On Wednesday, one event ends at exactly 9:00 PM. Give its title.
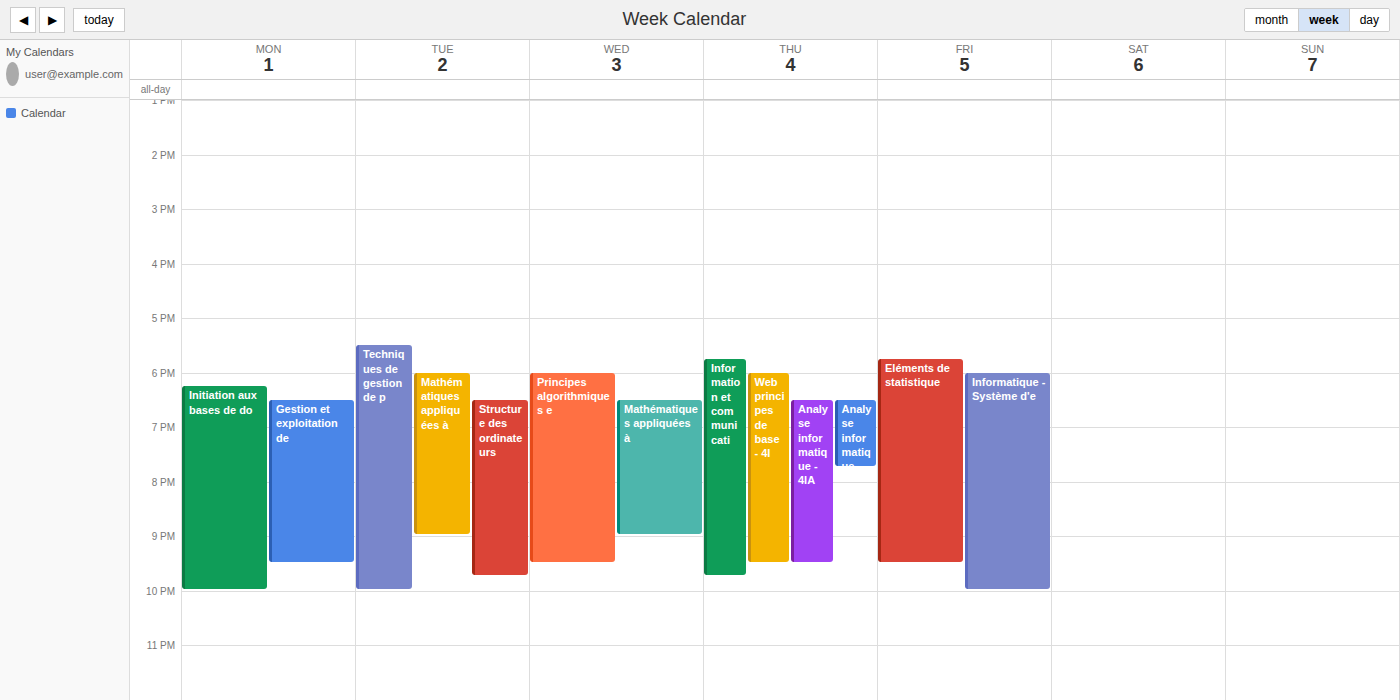
"Mathématiques appliquées à"